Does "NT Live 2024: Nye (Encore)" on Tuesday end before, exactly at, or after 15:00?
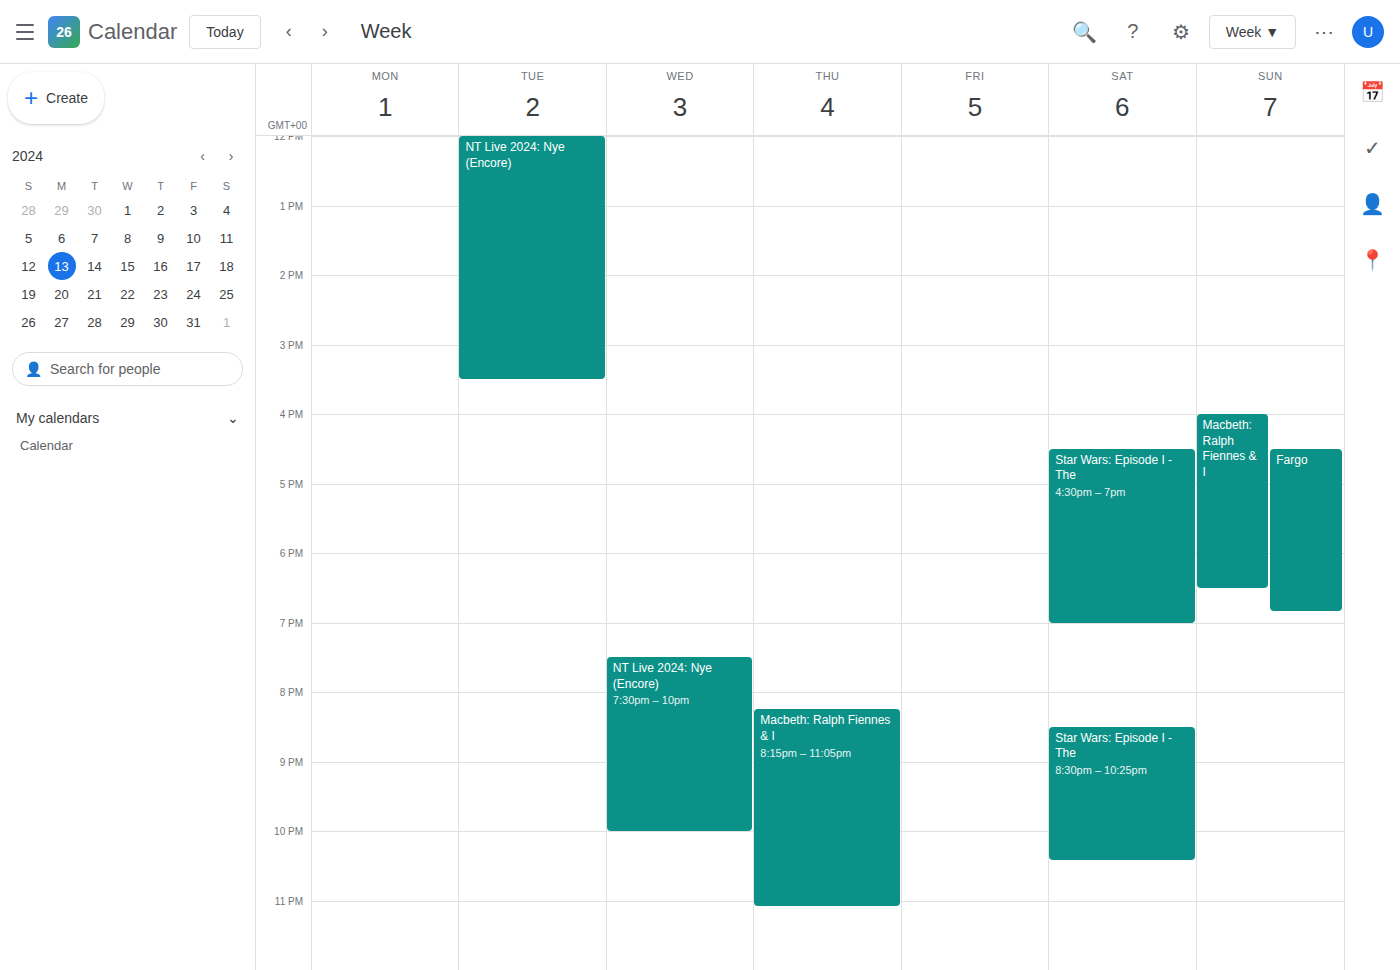
15:30 -- after 15:00, 30 minutes below the 15:00 line.